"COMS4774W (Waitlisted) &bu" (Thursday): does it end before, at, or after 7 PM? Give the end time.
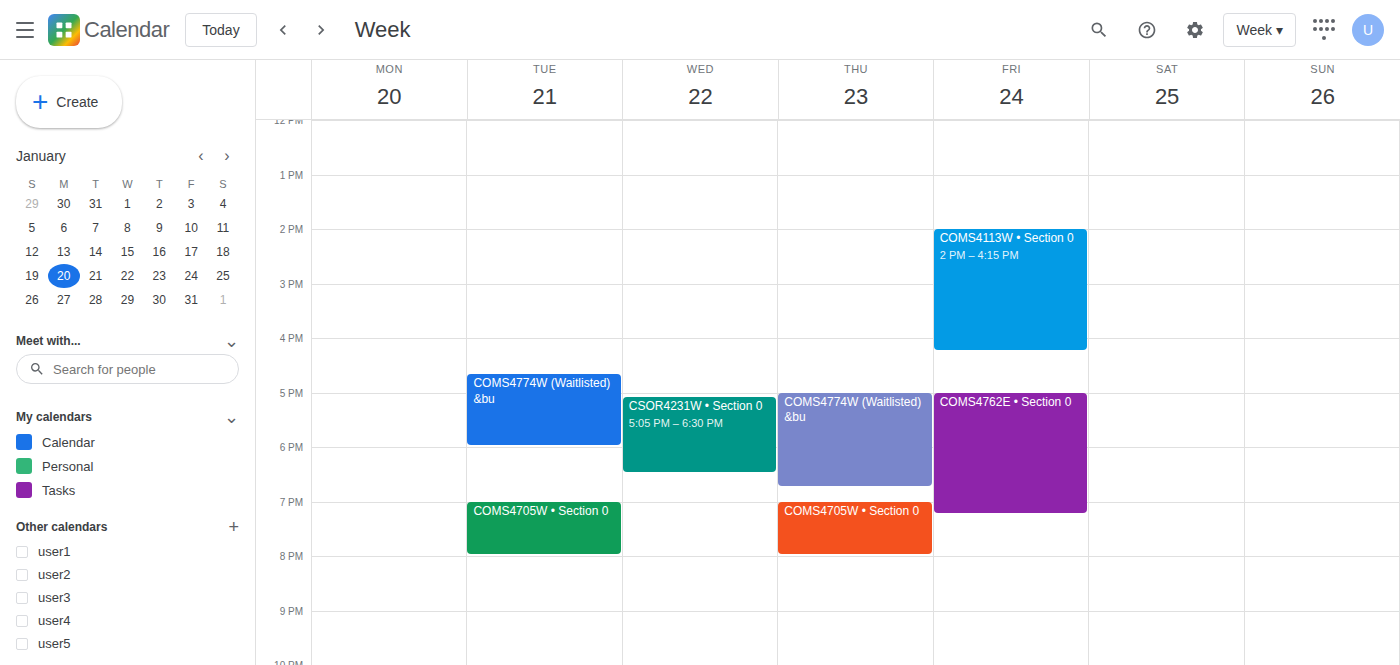
6:45 PM -- before 7 PM, 15 minutes above the 7 PM line.